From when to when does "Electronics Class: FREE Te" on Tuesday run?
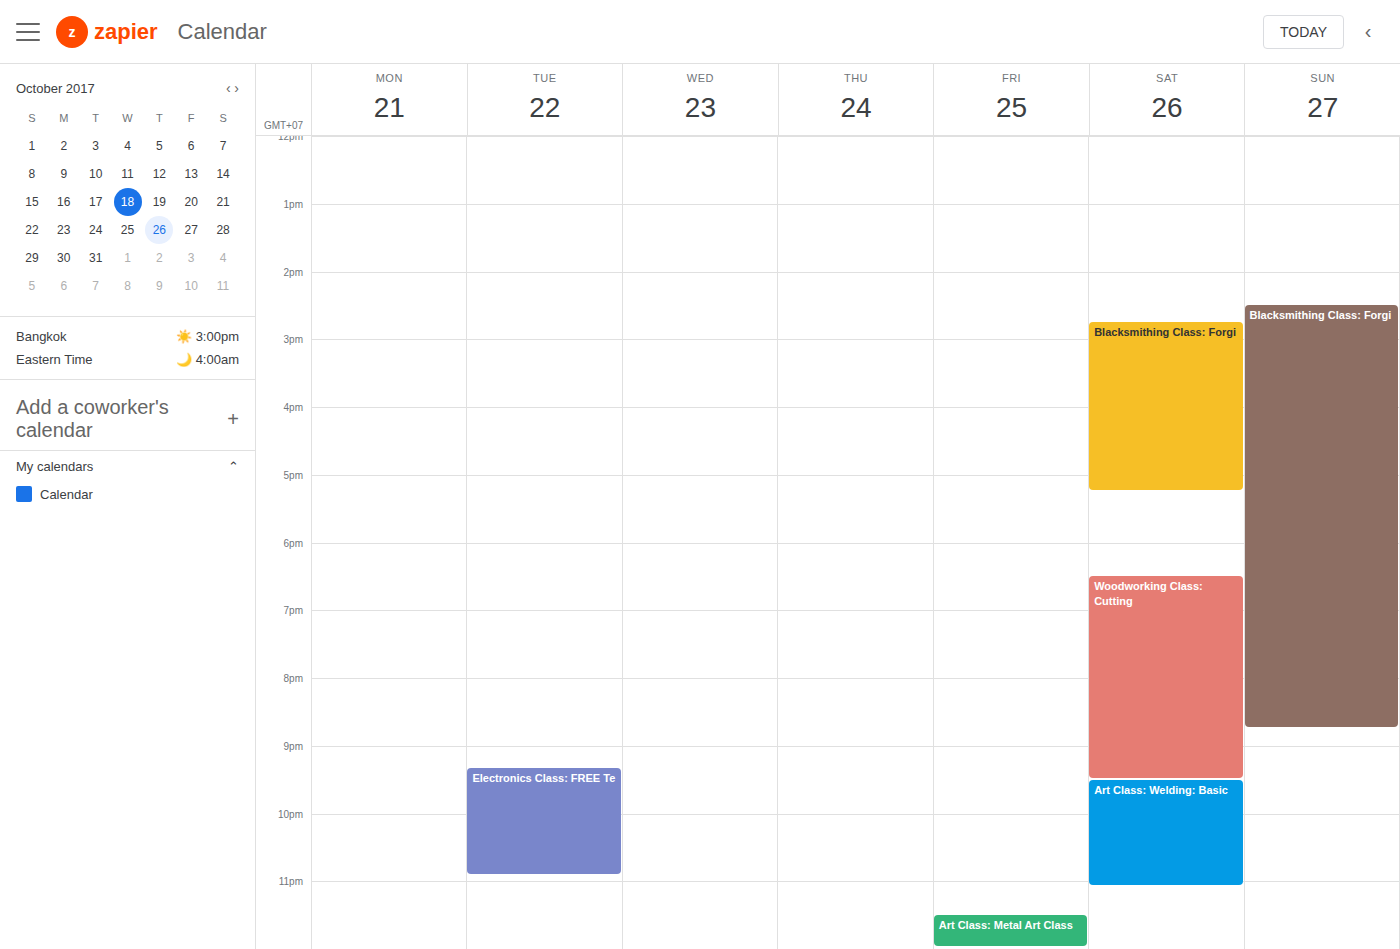
9:20 PM to 10:55 PM